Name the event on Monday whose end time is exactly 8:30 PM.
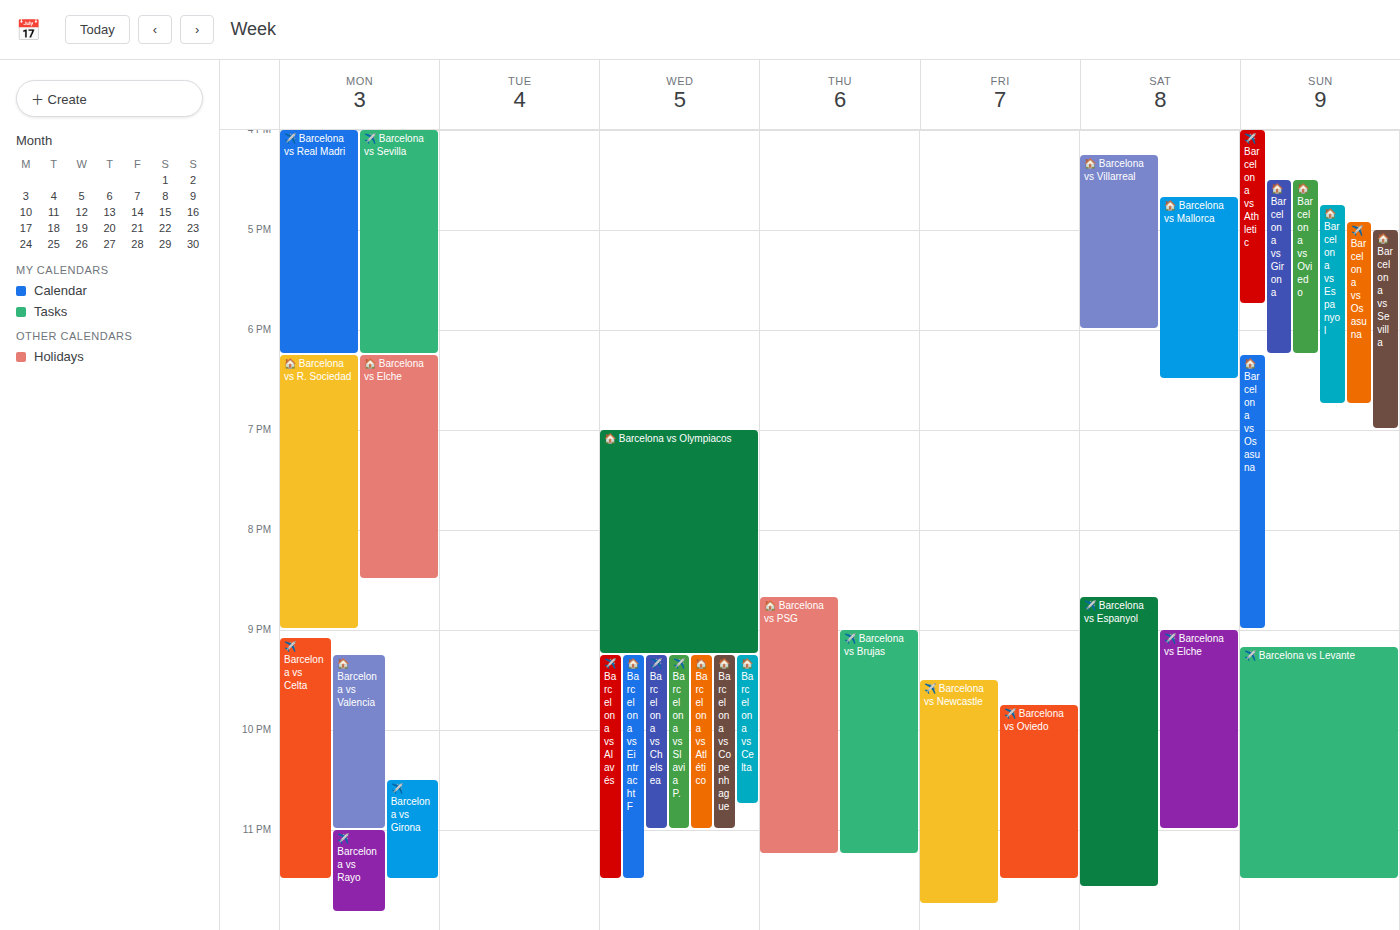
"🏠 Barcelona vs Elche"